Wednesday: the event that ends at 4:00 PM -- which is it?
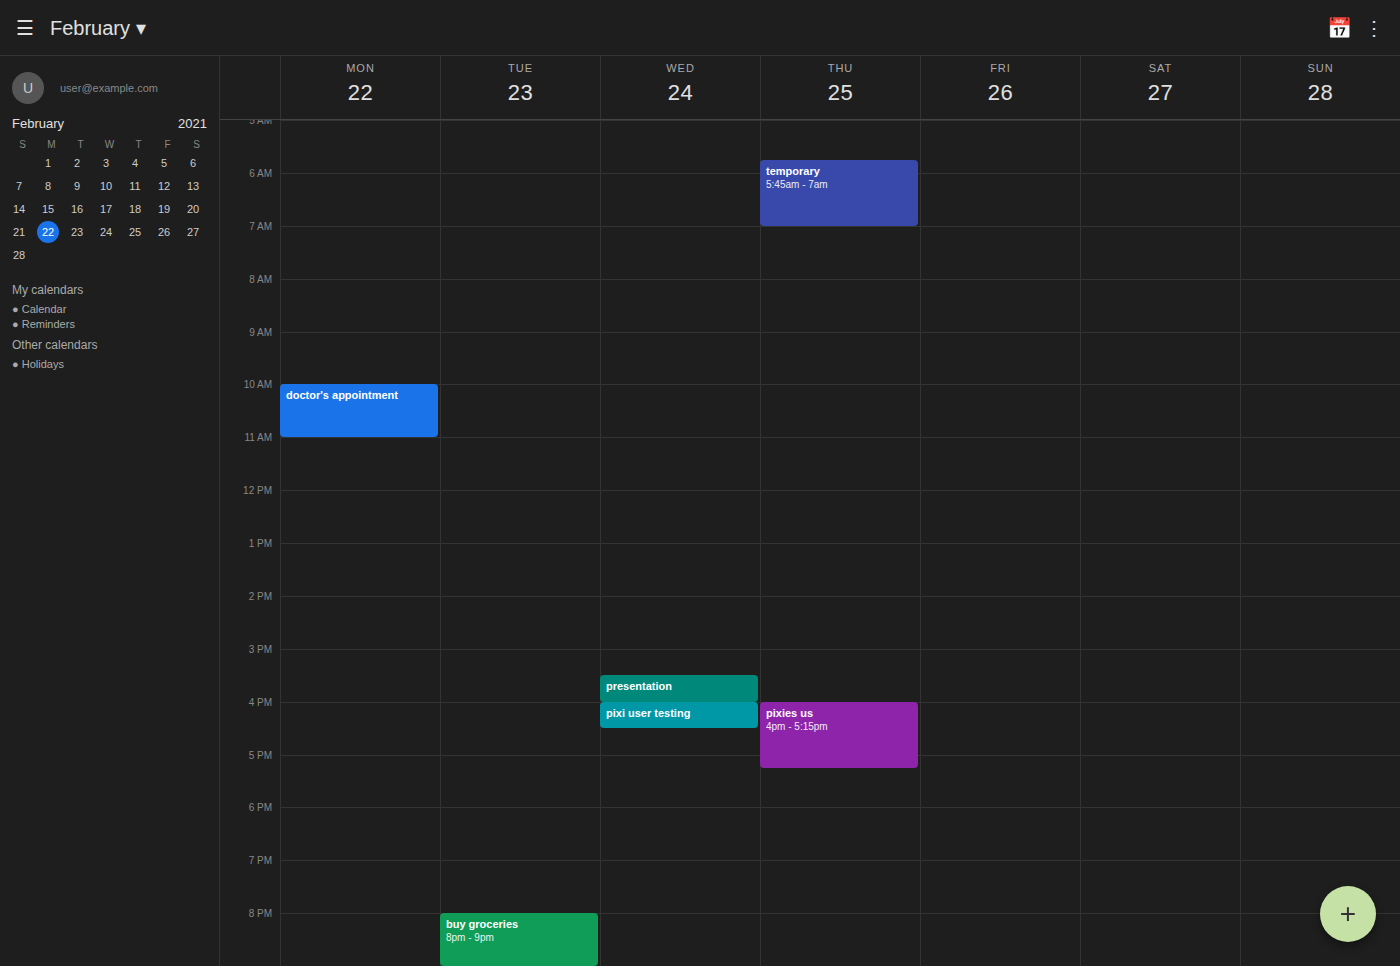
"presentation"